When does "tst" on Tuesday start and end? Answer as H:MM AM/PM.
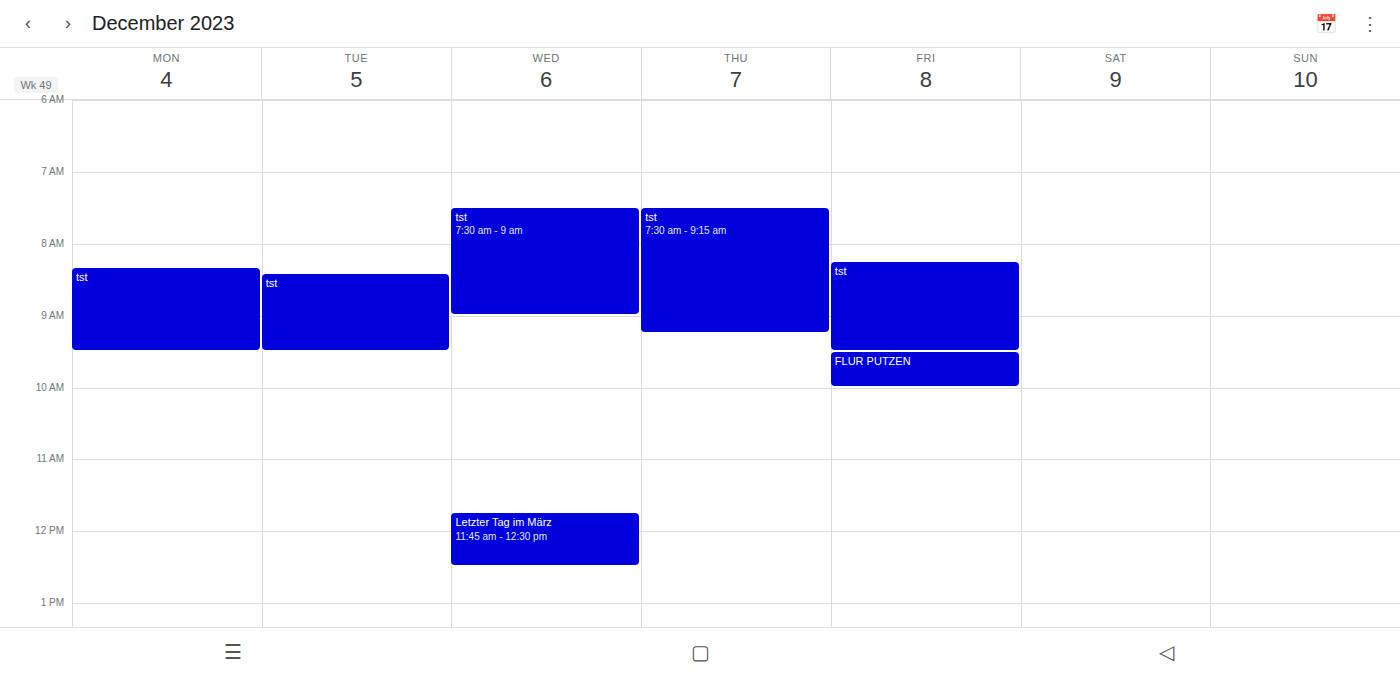
8:25 AM to 9:30 AM